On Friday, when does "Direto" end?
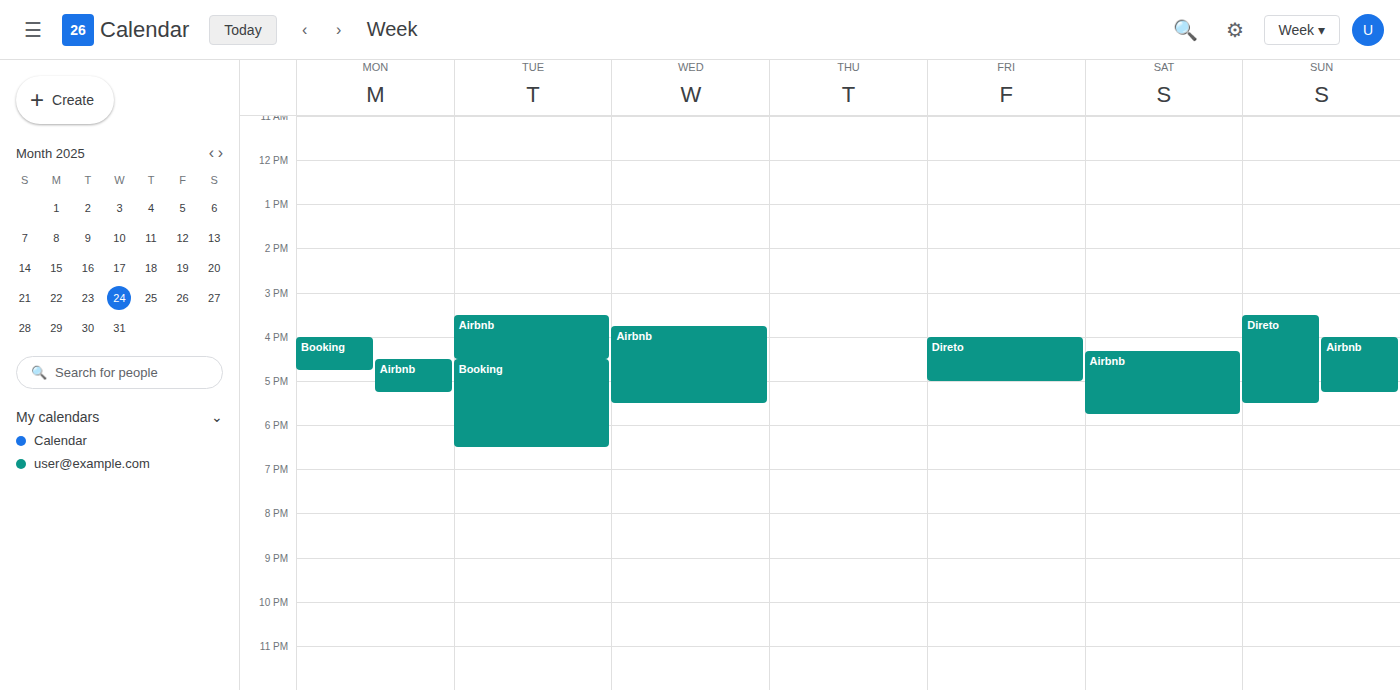
5:00 PM